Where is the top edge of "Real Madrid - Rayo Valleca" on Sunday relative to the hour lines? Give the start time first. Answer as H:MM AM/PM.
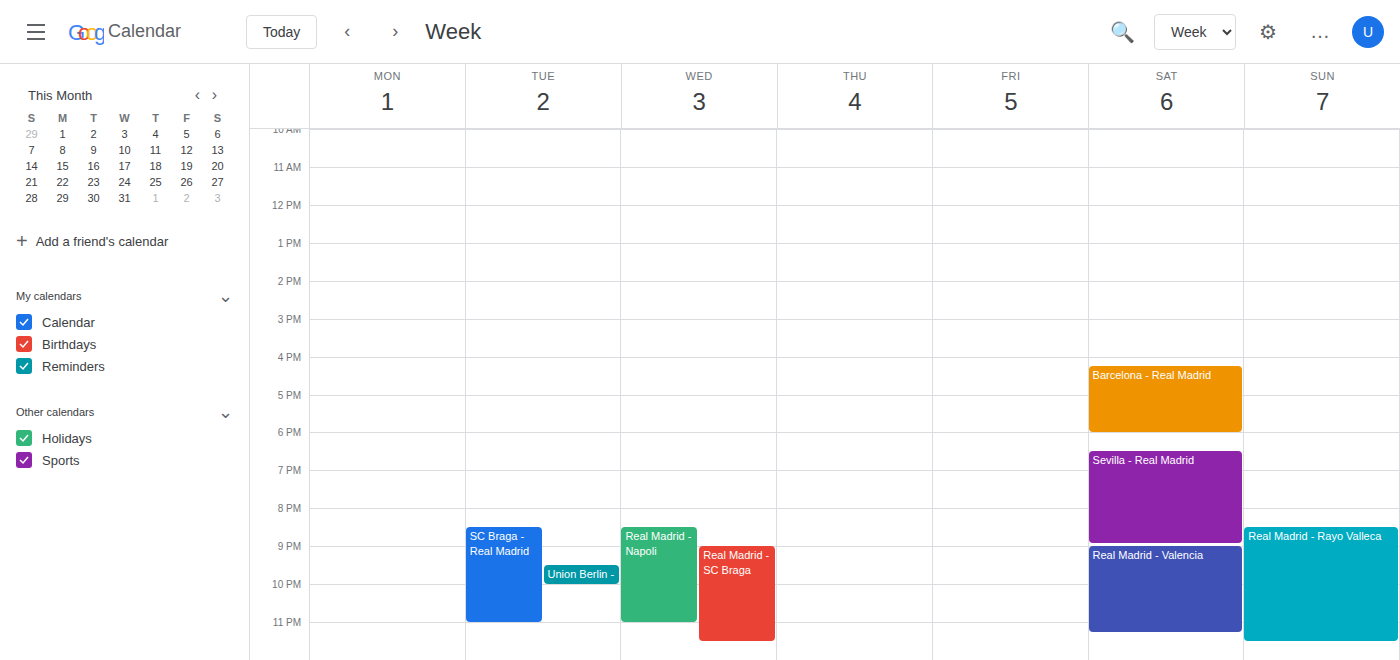
8:30 PM -- halfway between the 8 PM and 9 PM lines.